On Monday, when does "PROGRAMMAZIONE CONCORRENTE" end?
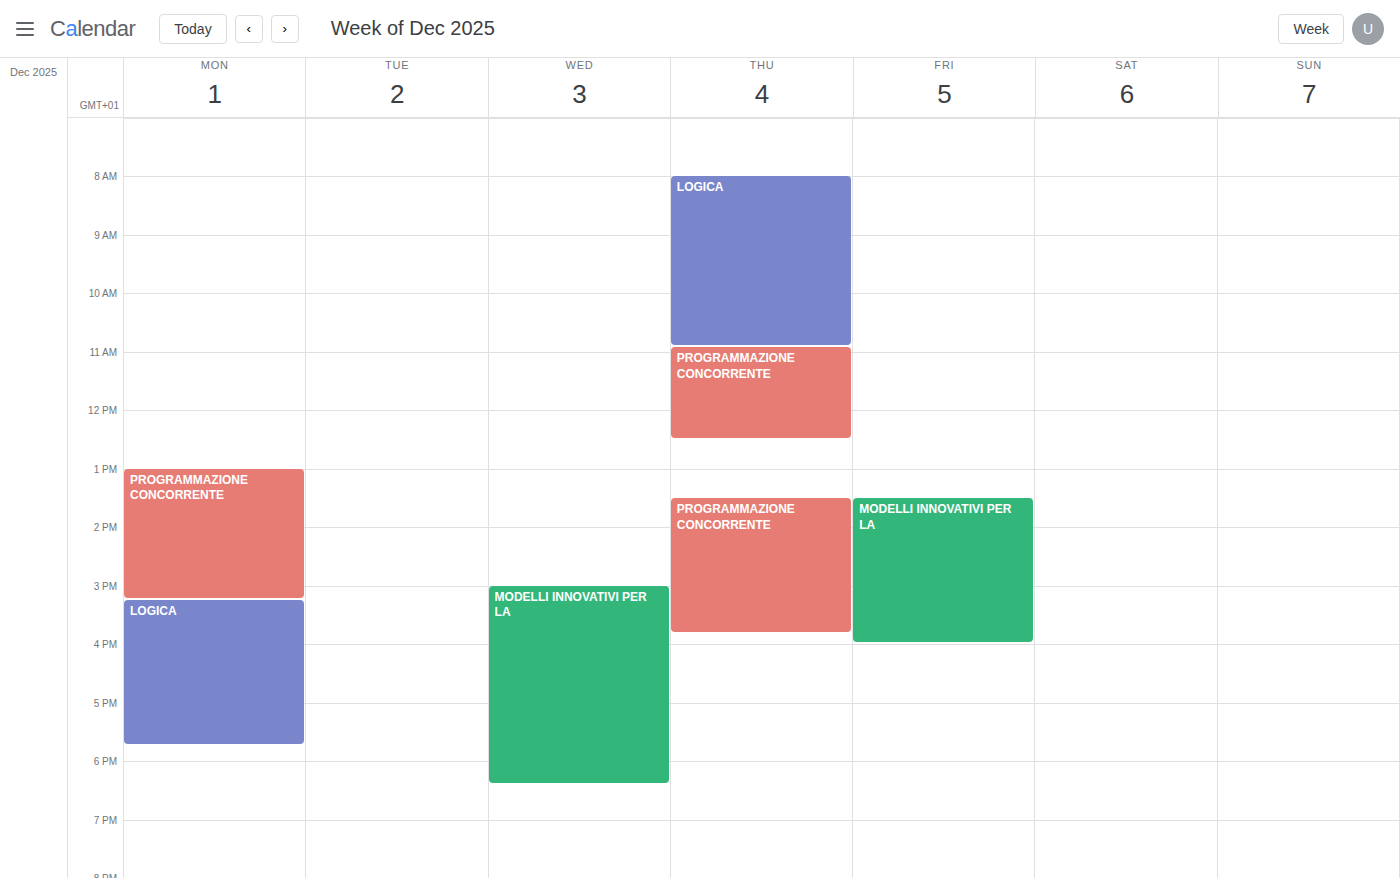
3:15 PM